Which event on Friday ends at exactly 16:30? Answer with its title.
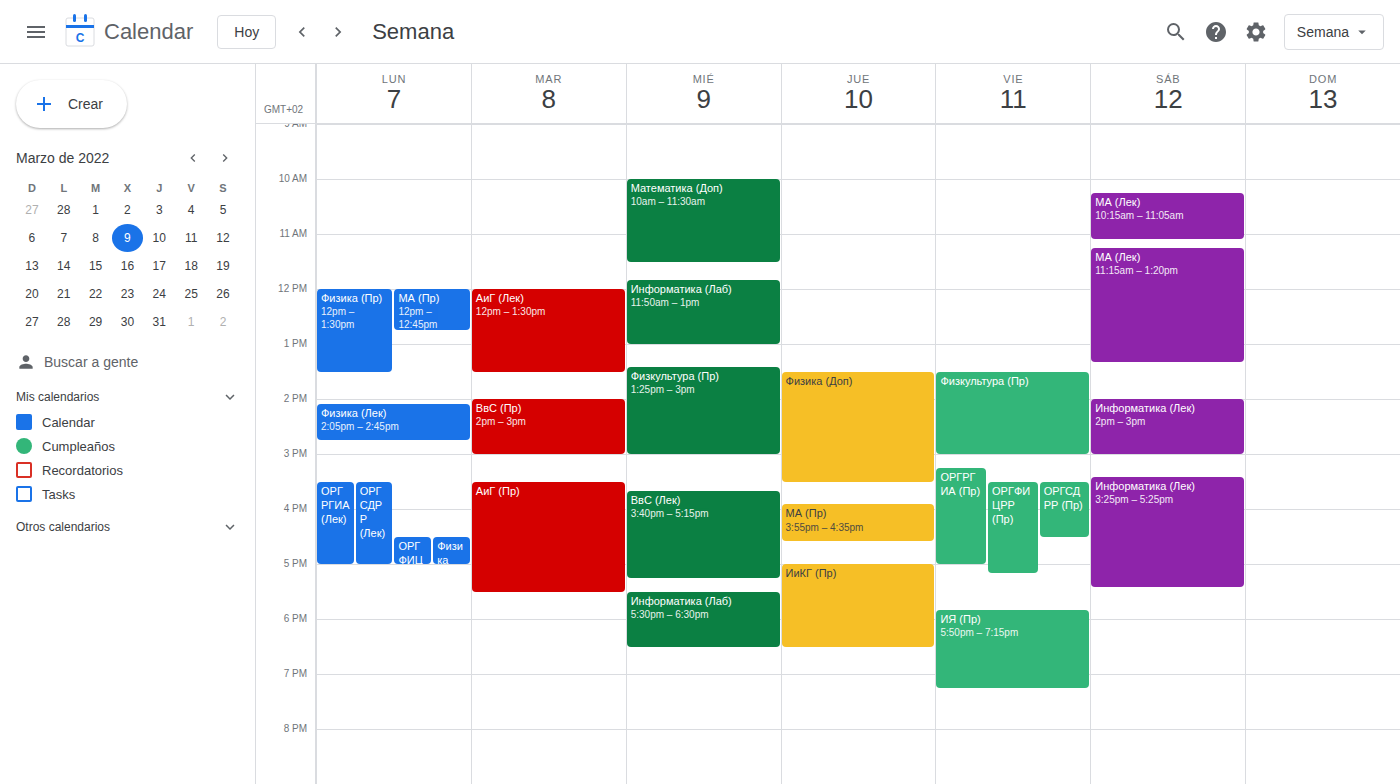
"ОРГСДРР (Пр)"